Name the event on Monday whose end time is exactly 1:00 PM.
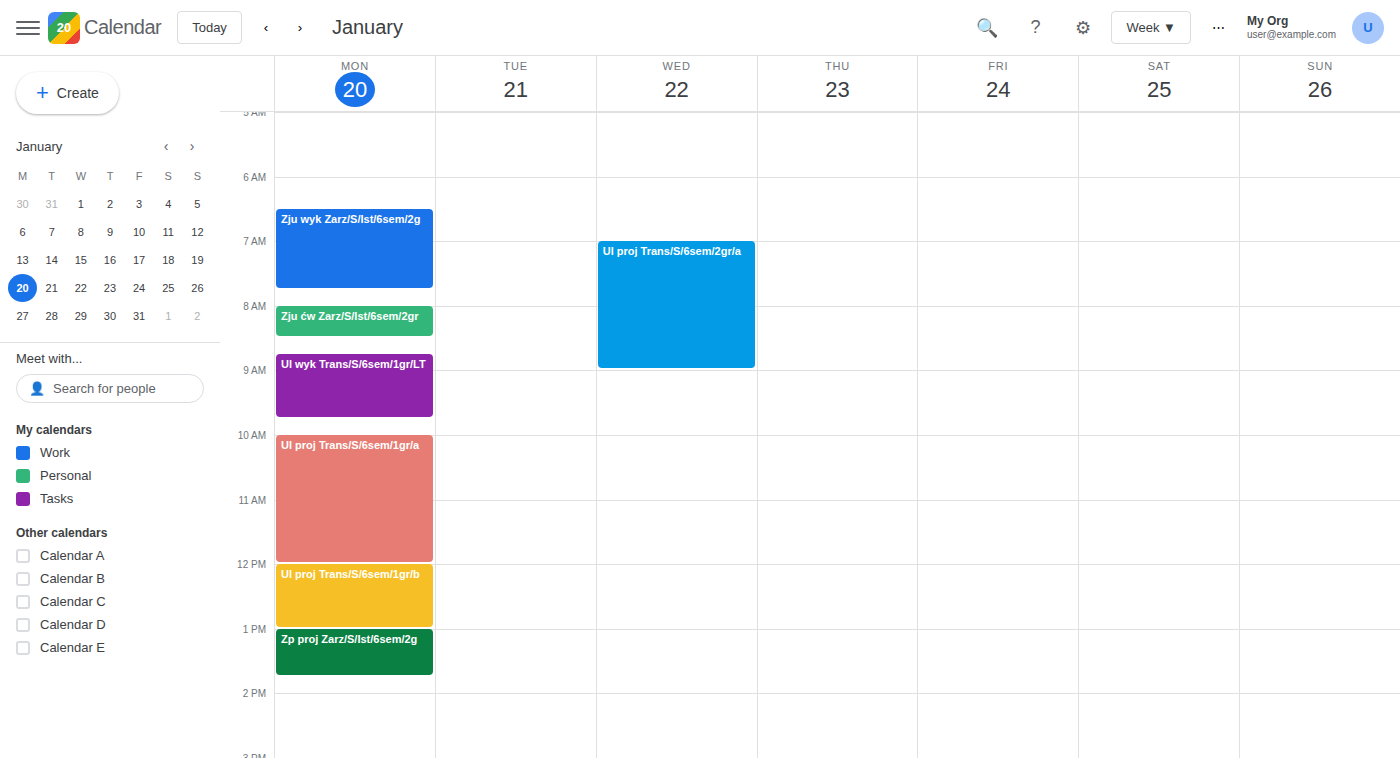
"Ul proj Trans/S/6sem/1gr/b"